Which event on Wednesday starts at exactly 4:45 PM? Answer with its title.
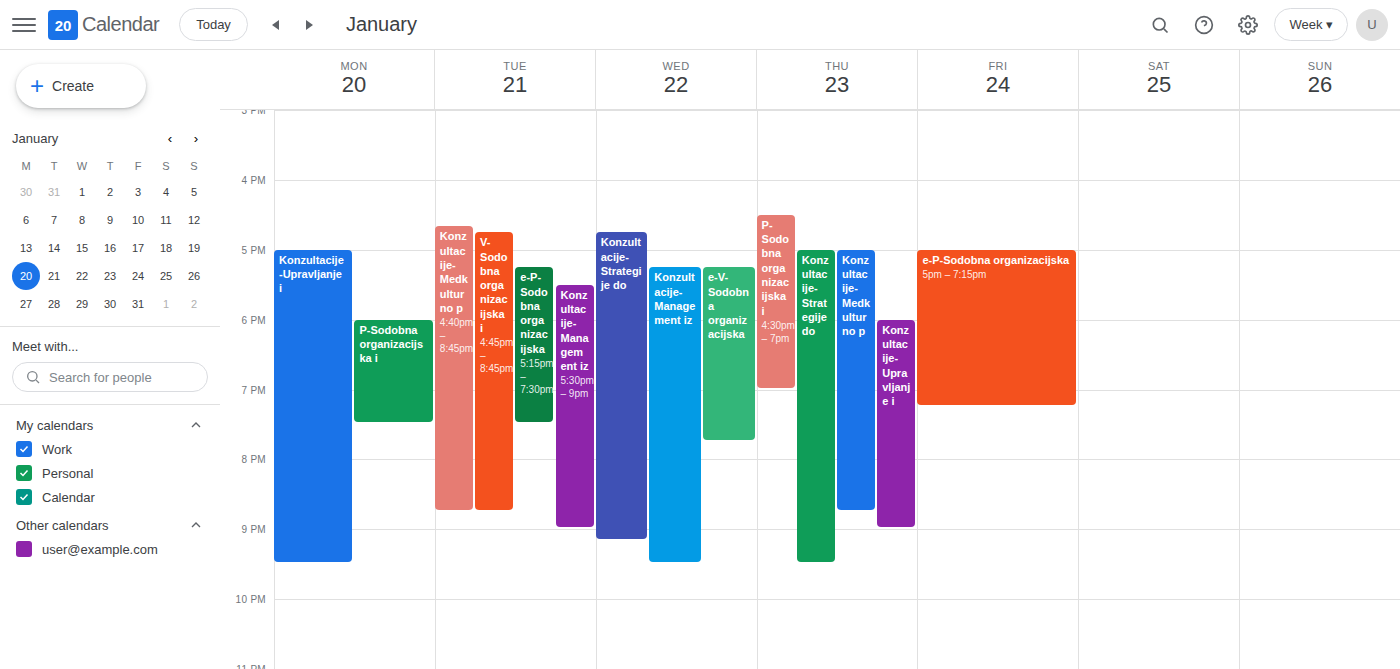
"Konzultacije-Strategije do"